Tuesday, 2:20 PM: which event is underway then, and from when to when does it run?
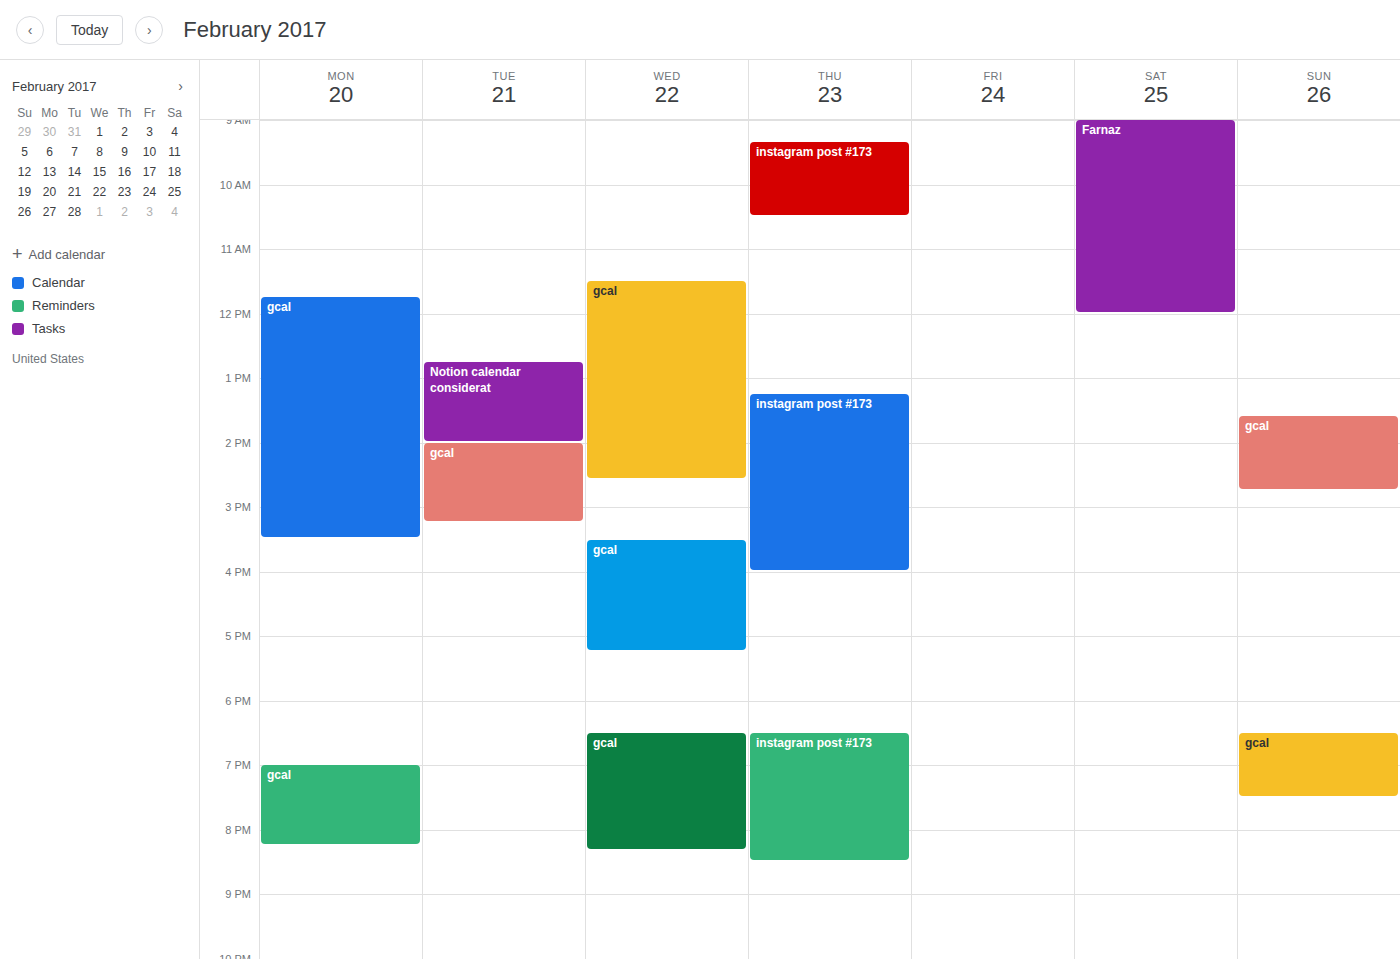
"gcal", 2:00 PM to 3:15 PM